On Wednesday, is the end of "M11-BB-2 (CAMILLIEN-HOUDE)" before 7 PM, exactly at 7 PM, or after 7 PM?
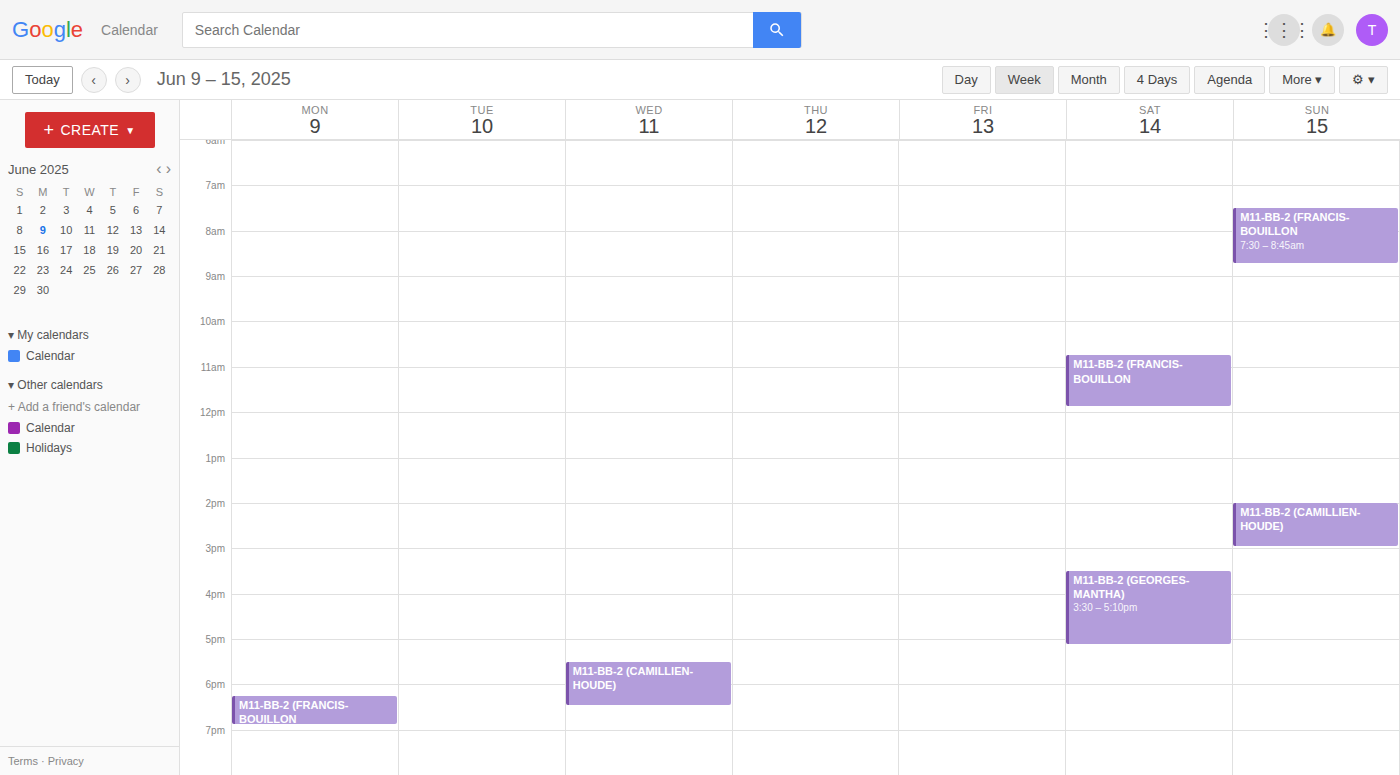
6:30 PM -- before 7 PM, 30 minutes above the 7 PM line.